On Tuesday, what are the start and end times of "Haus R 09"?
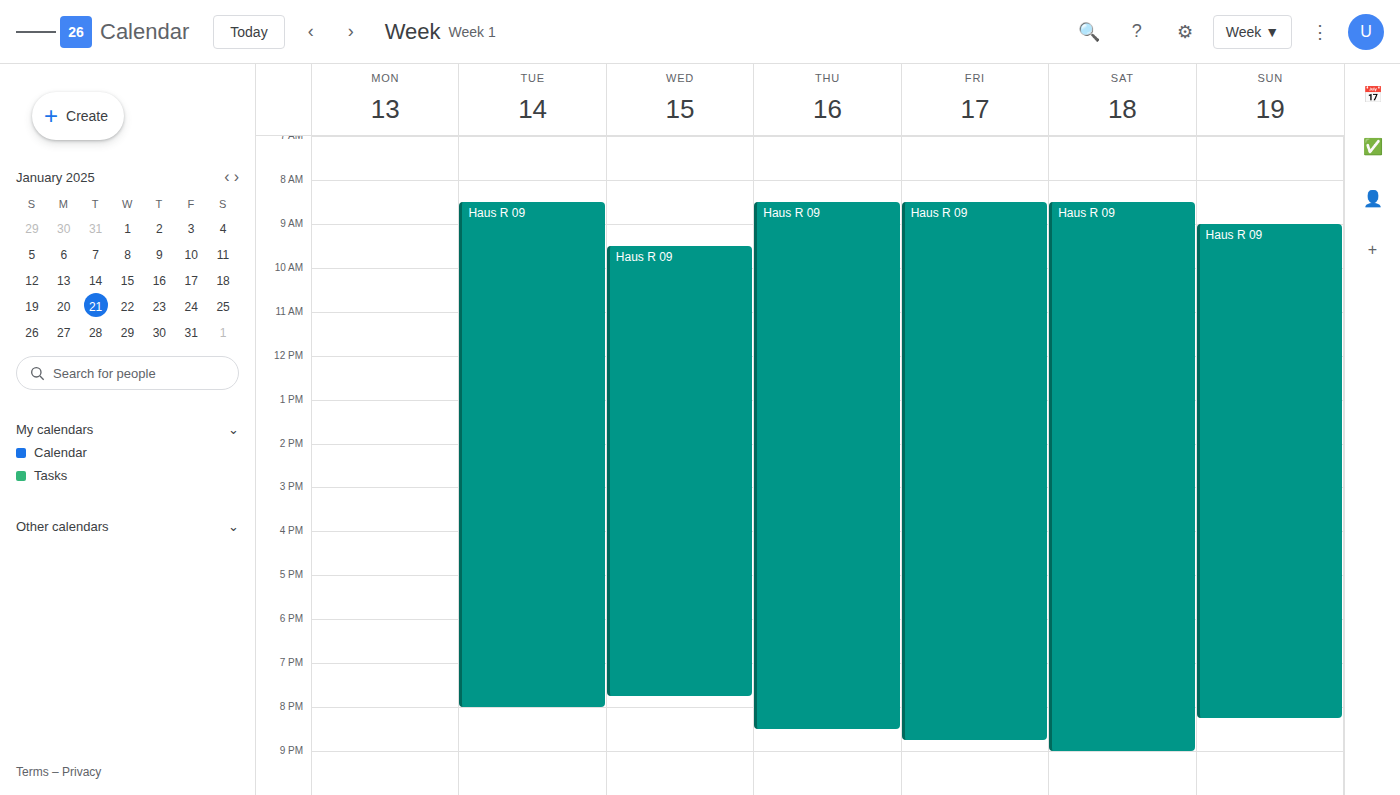
8:30 AM to 8:00 PM